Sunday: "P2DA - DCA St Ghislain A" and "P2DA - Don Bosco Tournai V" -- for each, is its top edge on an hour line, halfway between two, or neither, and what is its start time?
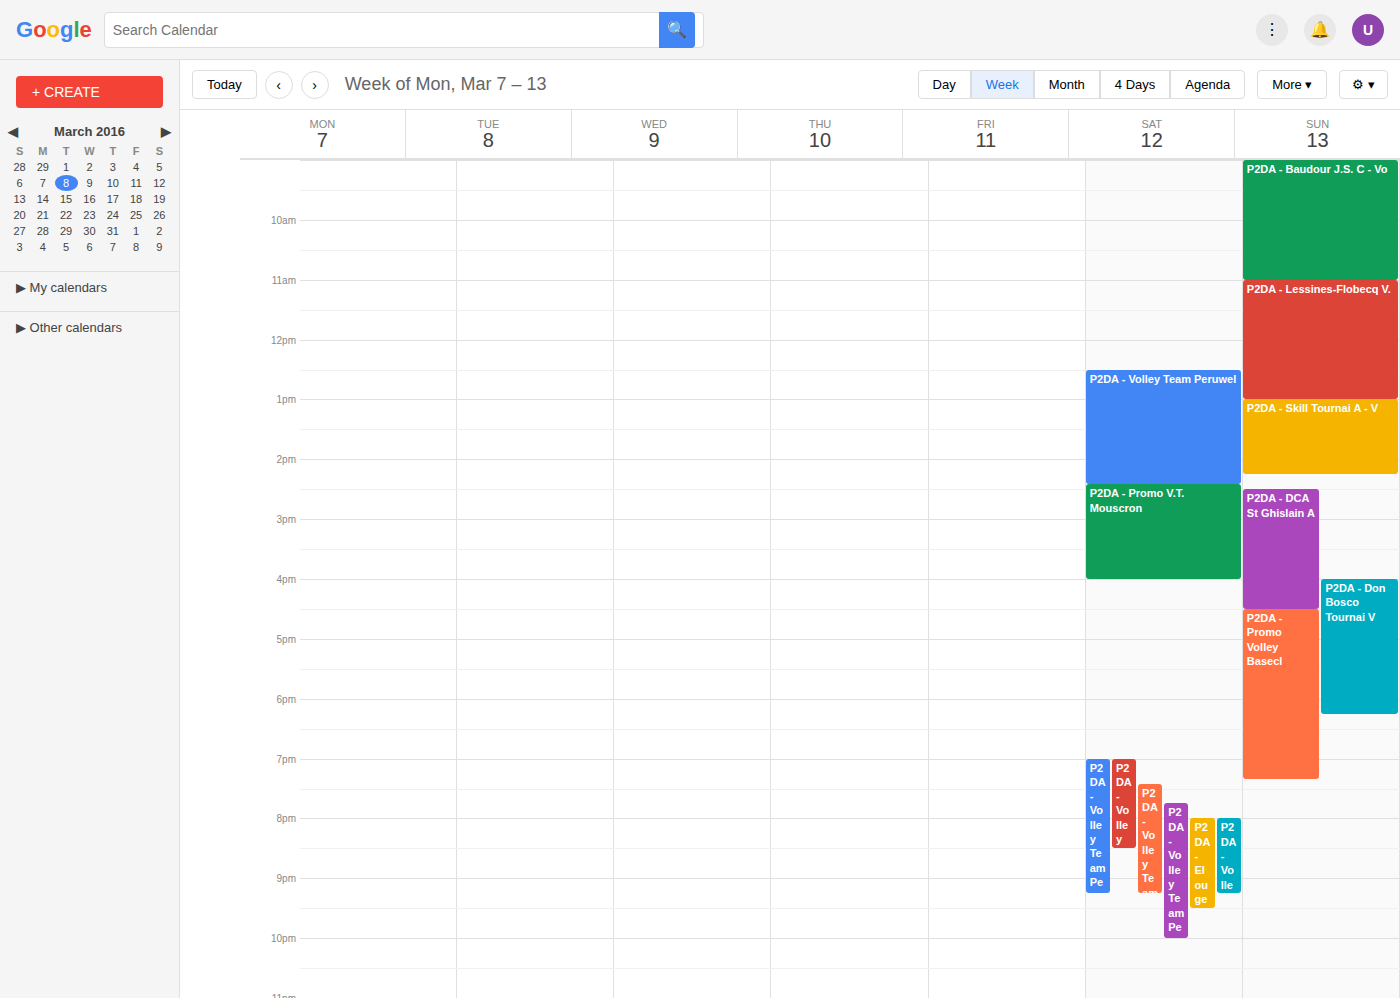
"P2DA - DCA St Ghislain A": 2:30 PM, halfway between the 2 PM and 3 PM lines. "P2DA - Don Bosco Tournai V": 4:00 PM, exactly on the 4 PM line.